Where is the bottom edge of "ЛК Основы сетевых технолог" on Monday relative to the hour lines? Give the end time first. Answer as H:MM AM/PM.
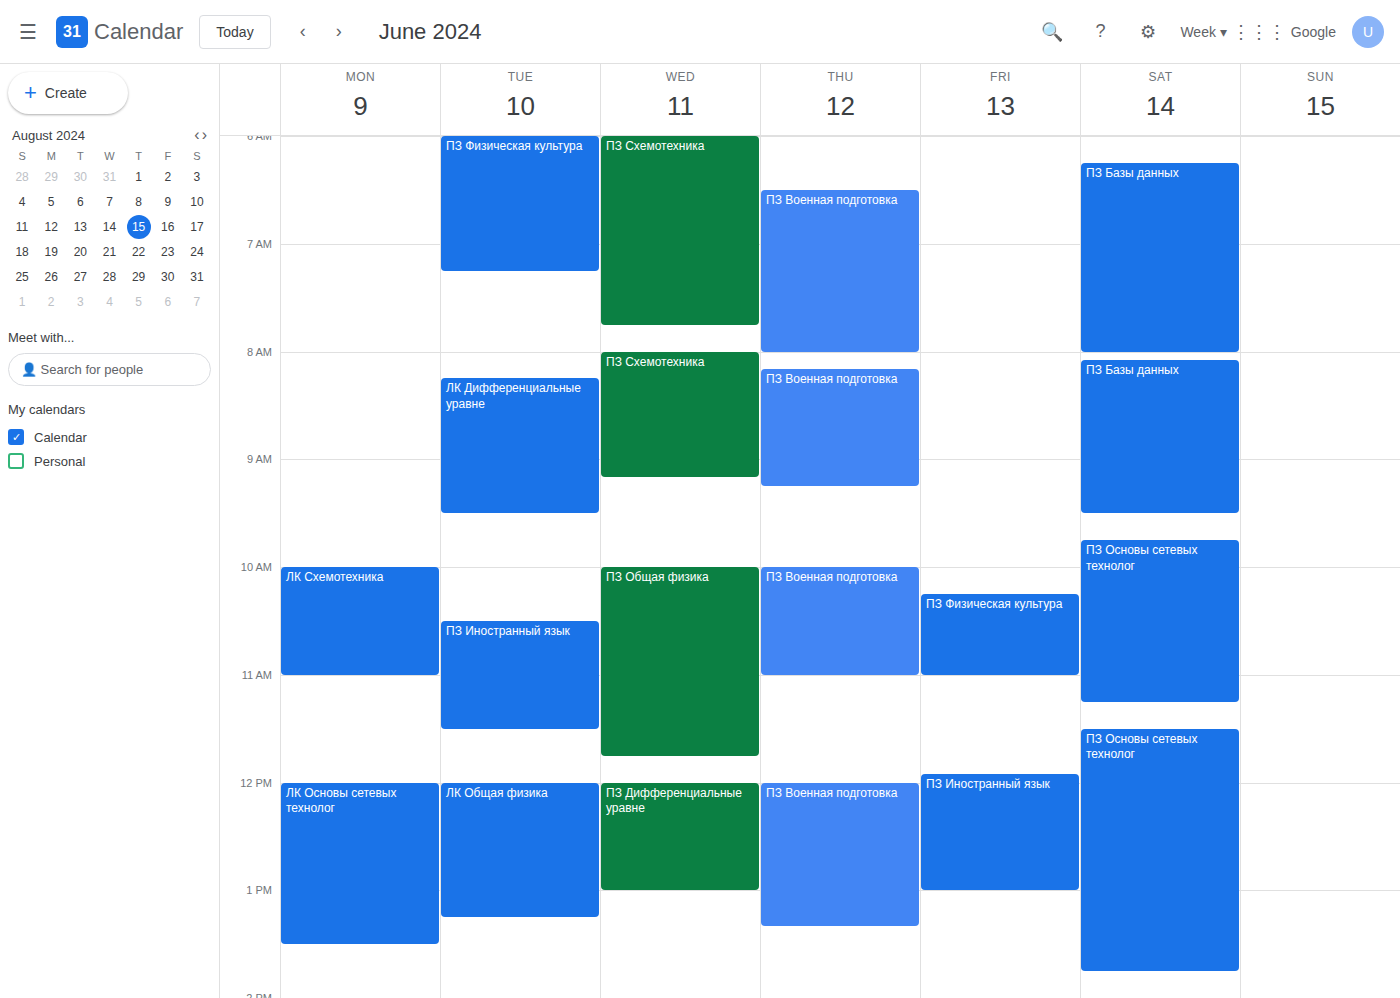
1:30 PM -- halfway between the 1 PM and 2 PM lines.